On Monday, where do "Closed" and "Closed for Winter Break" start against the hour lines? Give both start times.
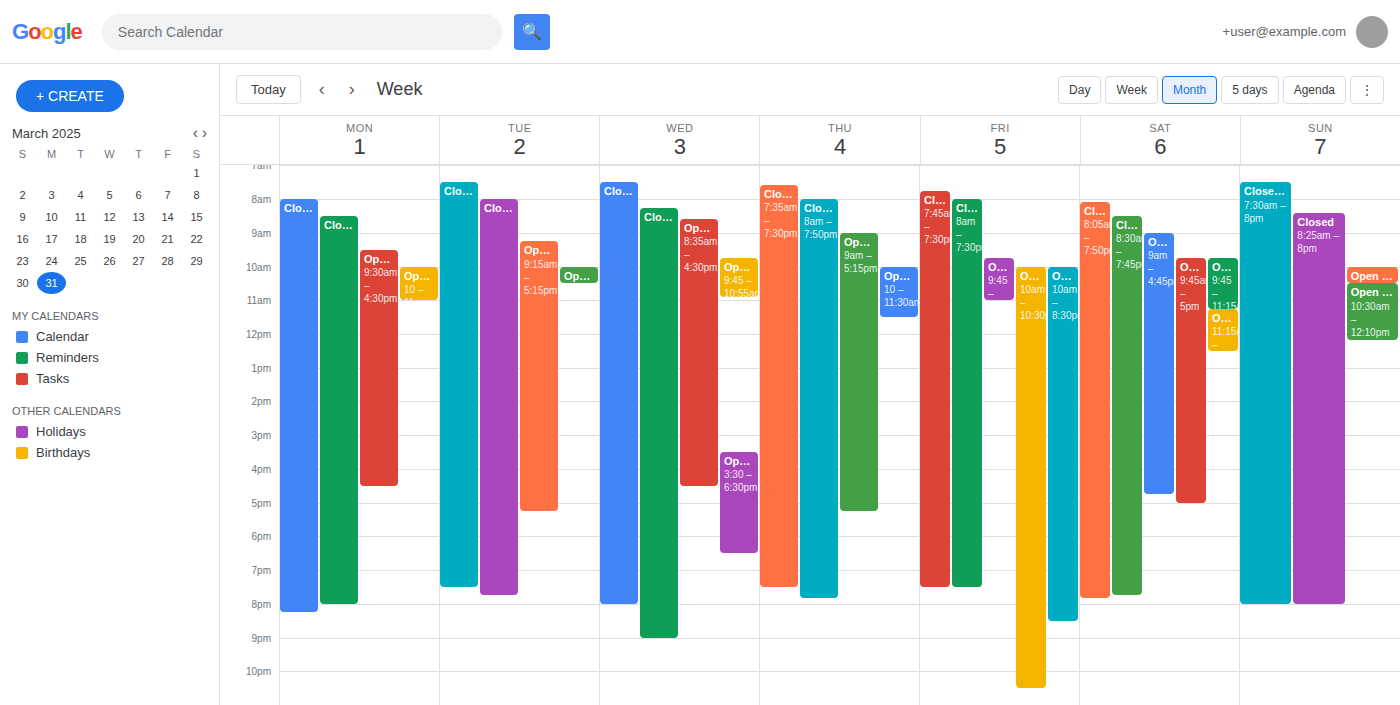
"Closed": 08:00, exactly on the 08:00 line. "Closed for Winter Break": 08:30, halfway between the 08:00 and 09:00 lines.